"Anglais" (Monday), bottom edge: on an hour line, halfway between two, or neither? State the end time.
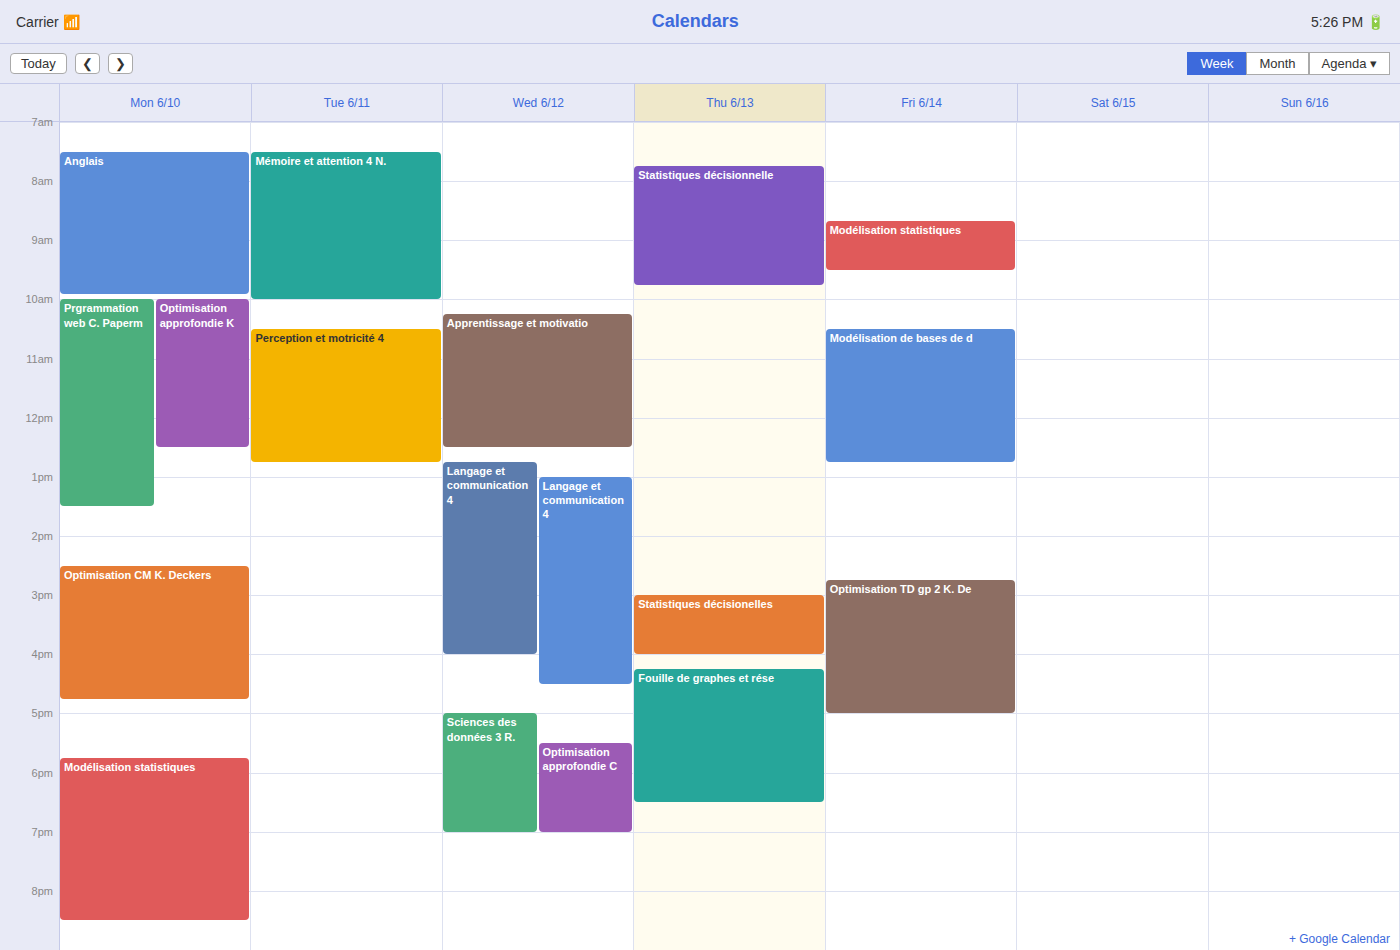
9:55 AM -- neither: 55 minutes below the 9 AM line and 5 minutes above the 10 AM line.